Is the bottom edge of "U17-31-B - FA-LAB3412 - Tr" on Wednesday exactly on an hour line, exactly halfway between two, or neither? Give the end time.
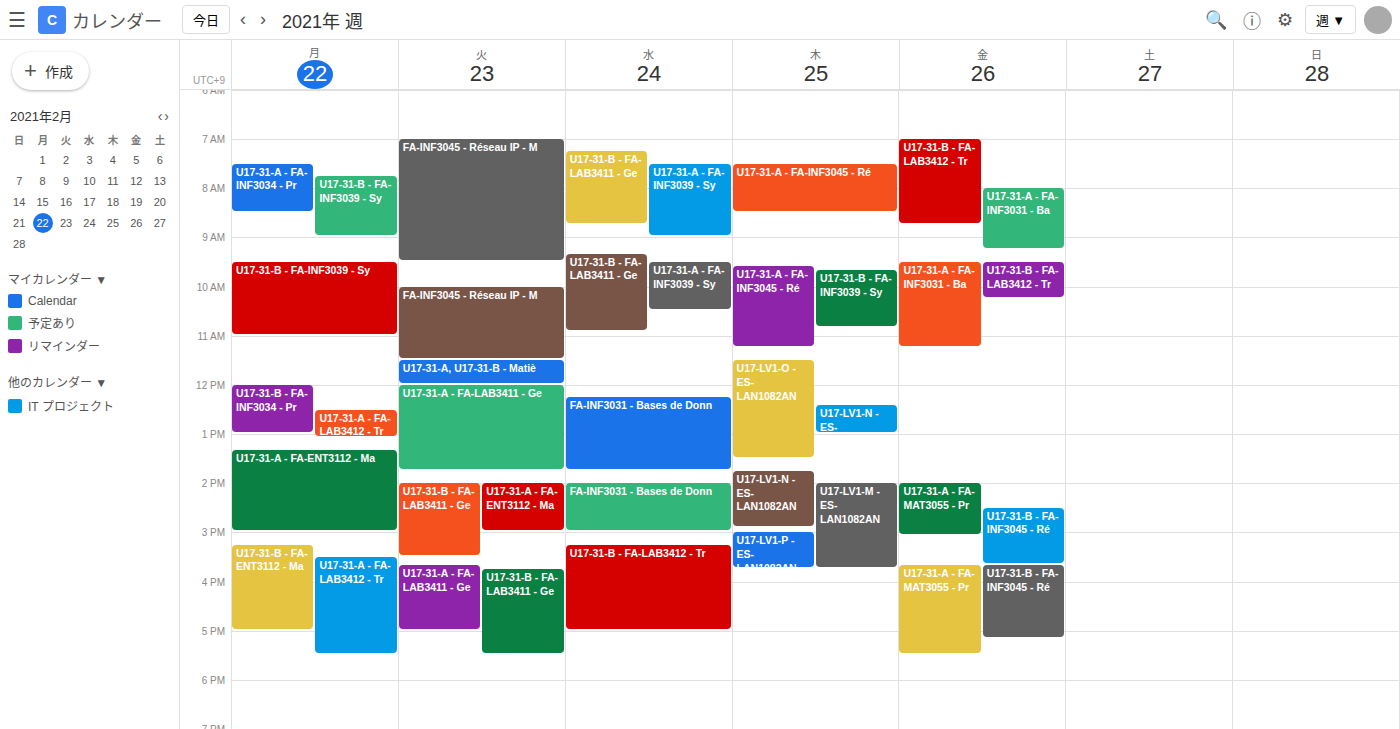
5:00 PM -- exactly on the 5 PM line.